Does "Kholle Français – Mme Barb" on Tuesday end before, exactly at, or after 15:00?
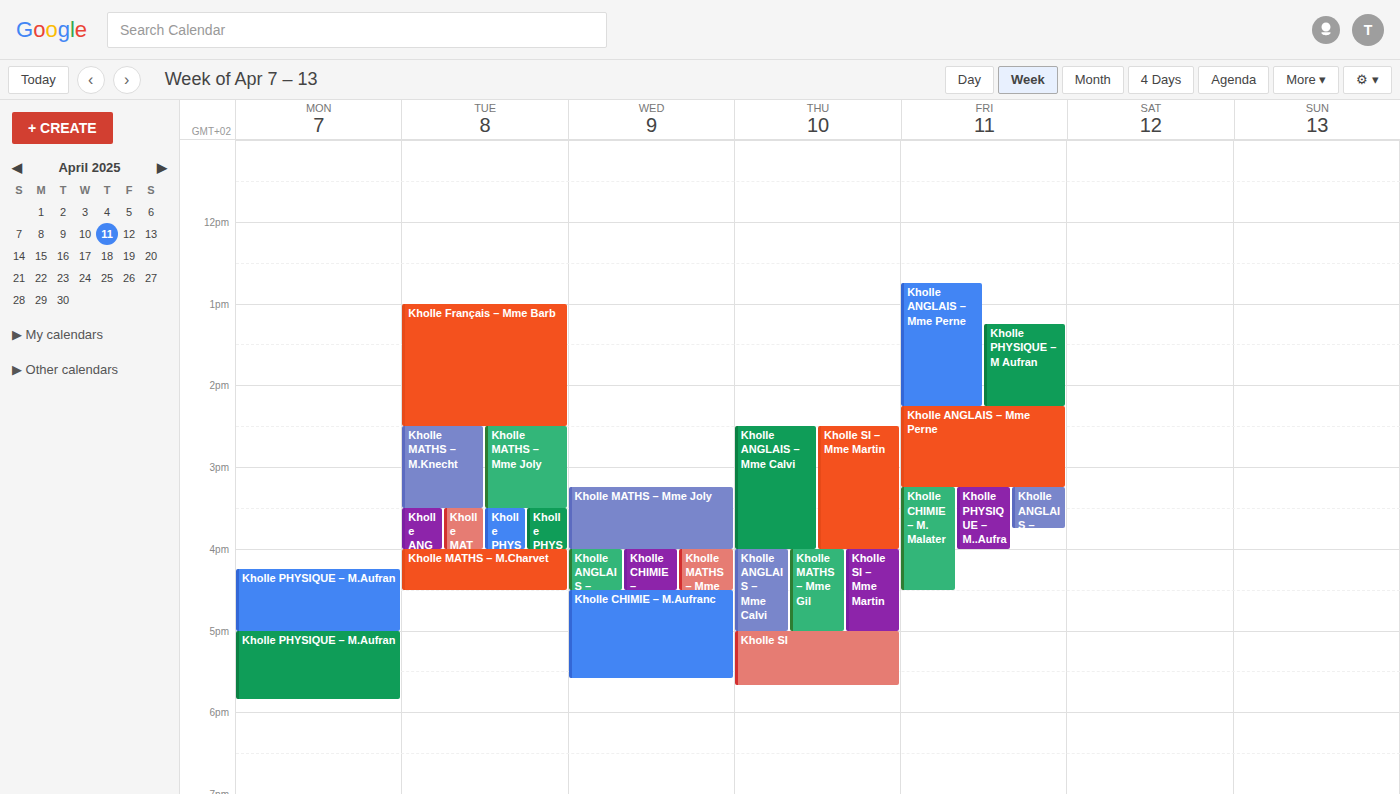
14:30 -- before 15:00, 30 minutes above the 15:00 line.